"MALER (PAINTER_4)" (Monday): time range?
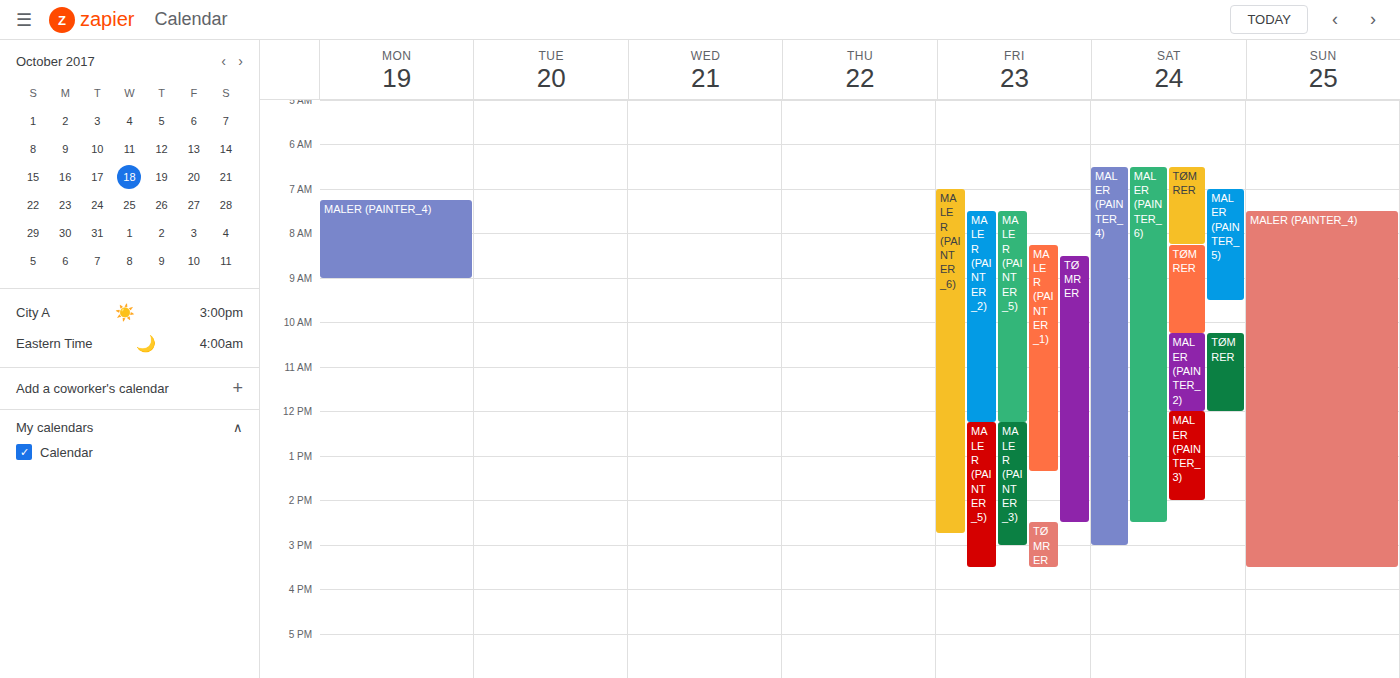
7:15 AM to 9:00 AM